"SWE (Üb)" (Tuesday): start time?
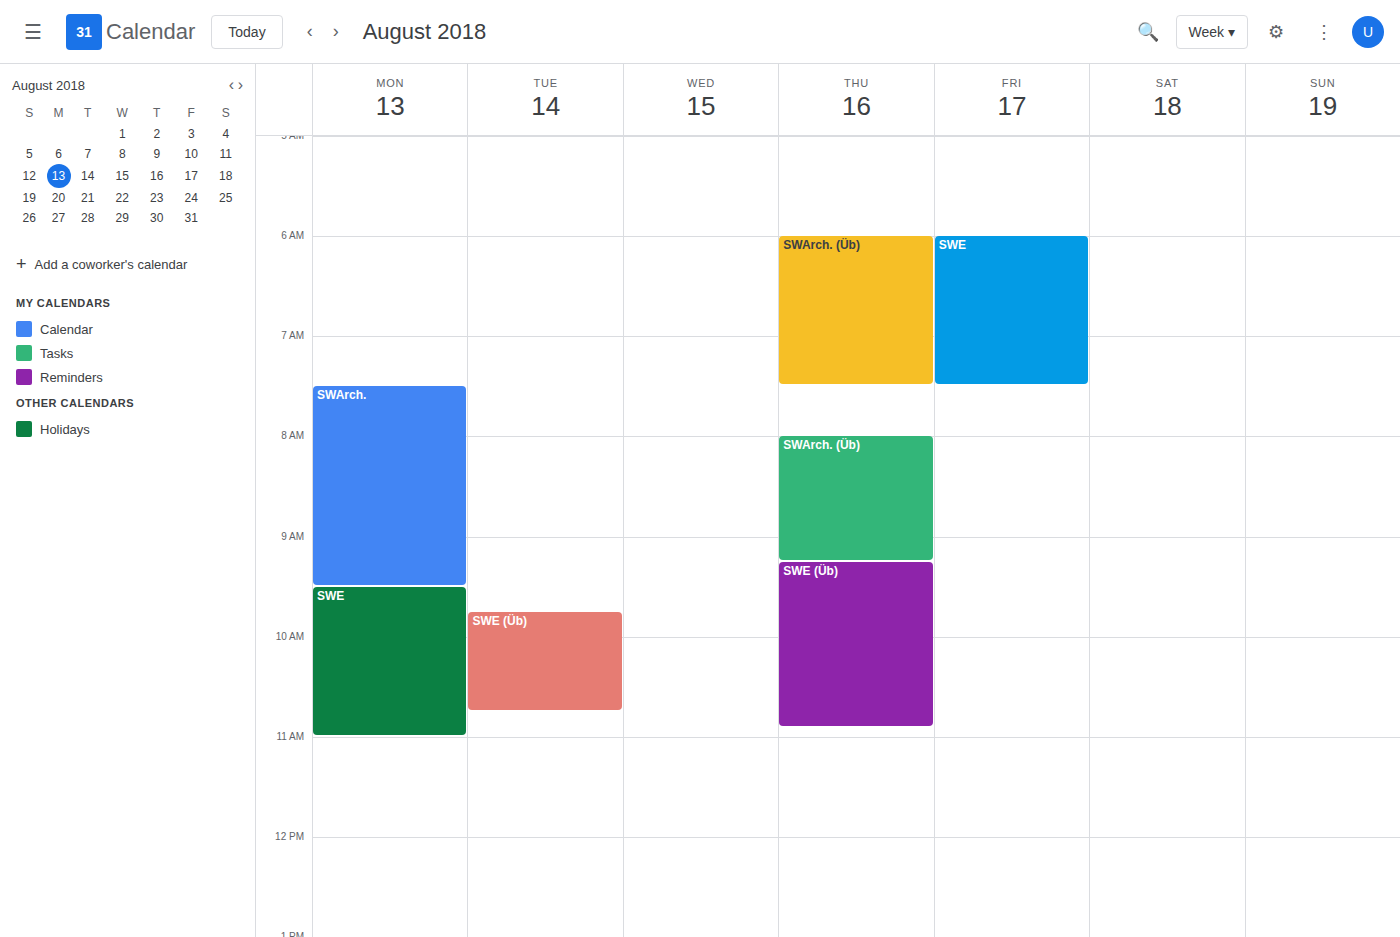
9:45 AM